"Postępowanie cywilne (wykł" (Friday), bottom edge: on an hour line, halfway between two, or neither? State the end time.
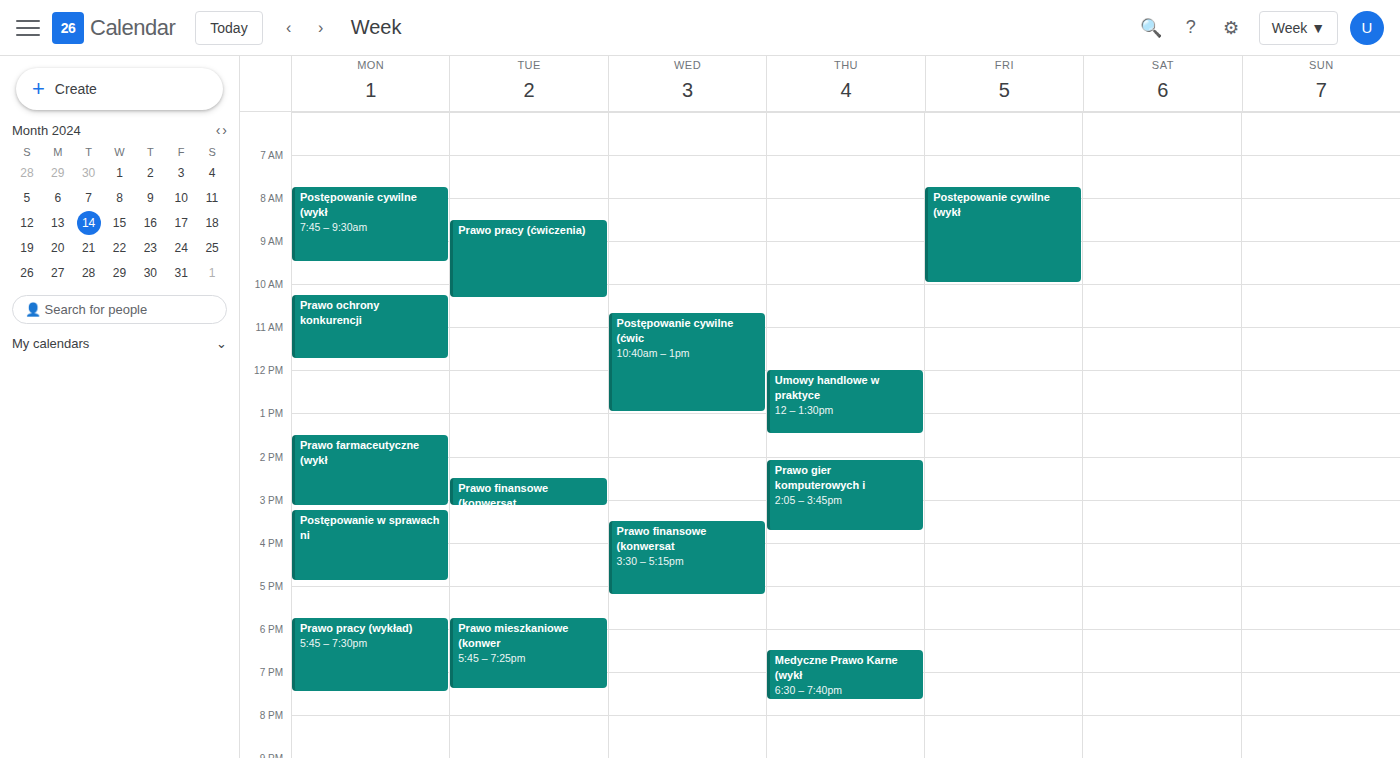
10:00 AM -- exactly on the 10 AM line.